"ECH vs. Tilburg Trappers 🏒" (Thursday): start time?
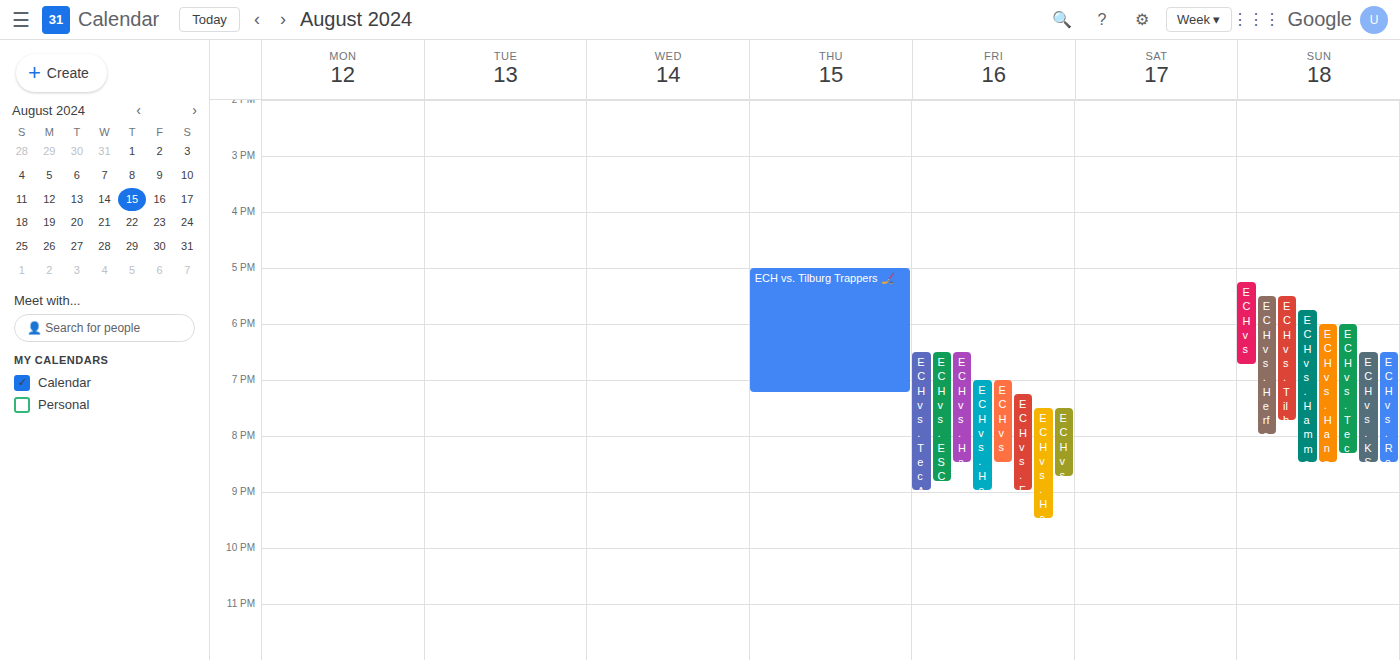
5:00 PM